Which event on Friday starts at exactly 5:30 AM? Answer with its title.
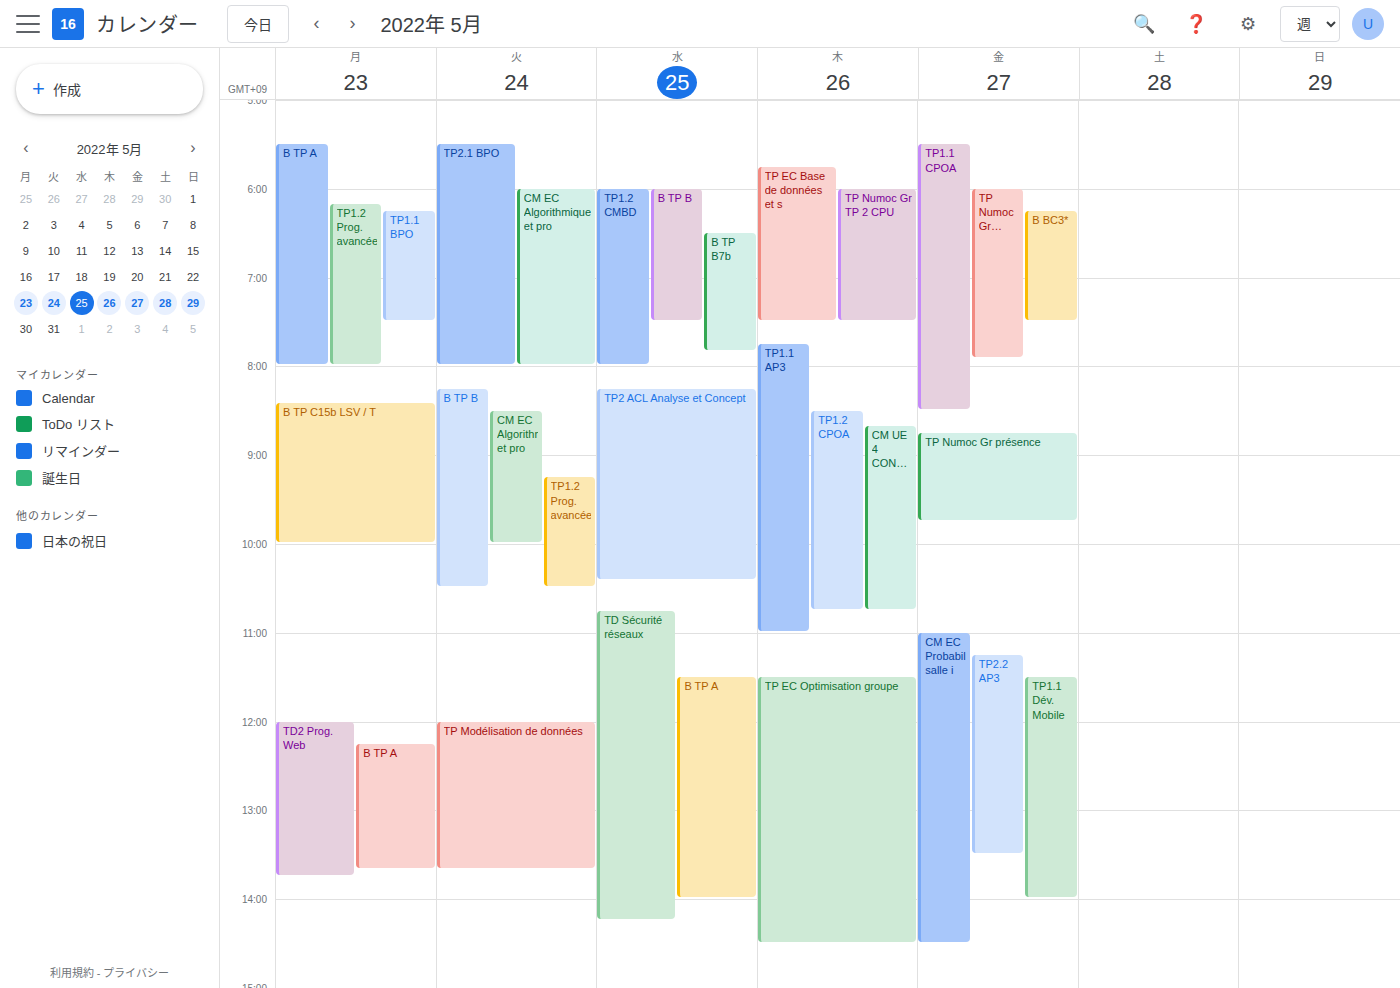
"TP1.1 CPOA"